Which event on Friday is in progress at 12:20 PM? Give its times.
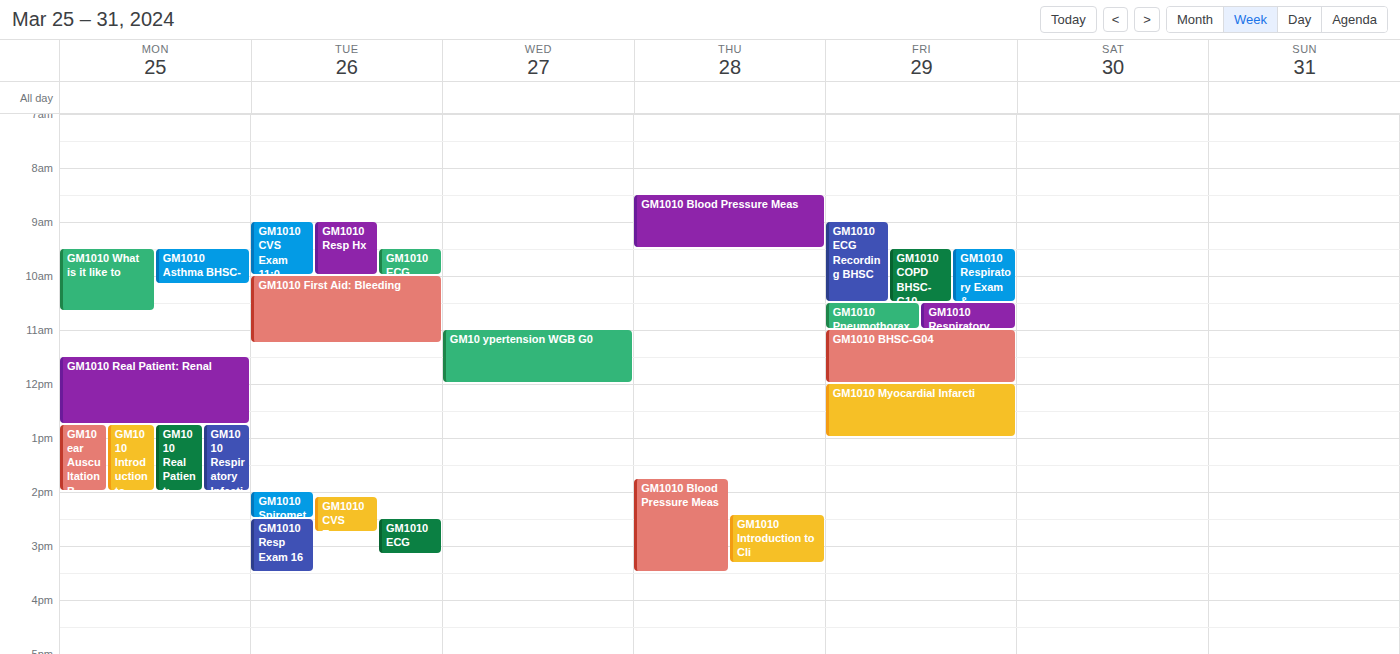
"GM1010 Myocardial Infarcti", 12:00 PM to 1:00 PM